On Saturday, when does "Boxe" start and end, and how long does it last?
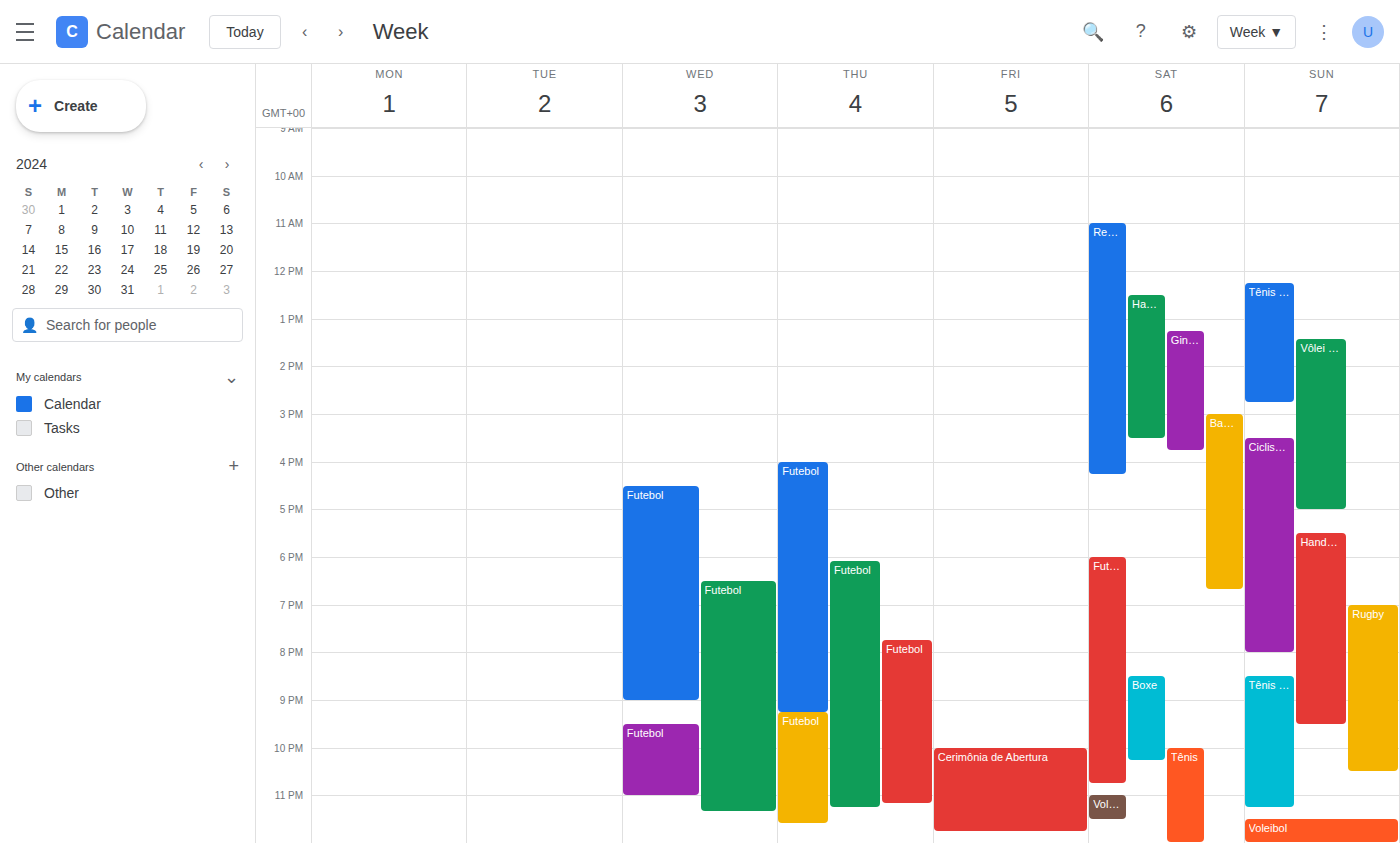
8:30 PM to 10:15 PM, 1 hour 45 minutes